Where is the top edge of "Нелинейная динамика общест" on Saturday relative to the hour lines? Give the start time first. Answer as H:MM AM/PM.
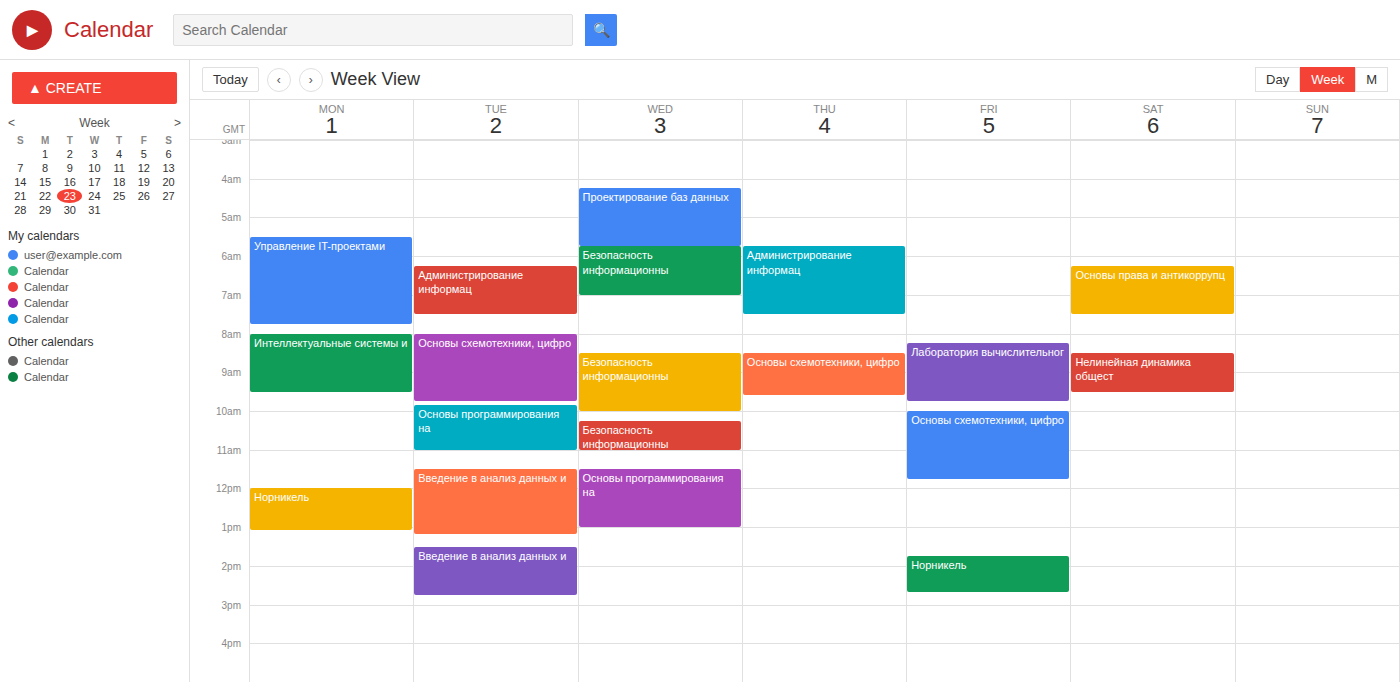
8:30 AM -- halfway between the 8 AM and 9 AM lines.